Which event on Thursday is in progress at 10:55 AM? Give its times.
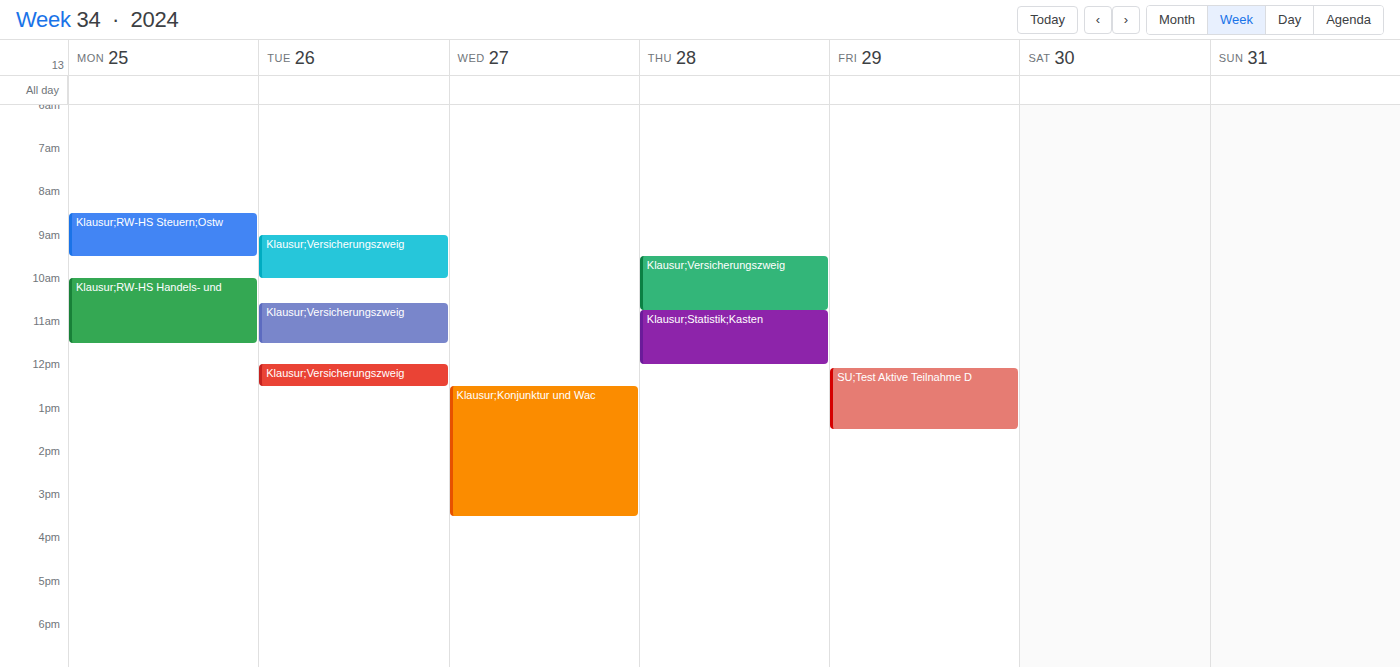
"Klausur;Statistik;Kasten", 10:45 AM to 12:00 PM